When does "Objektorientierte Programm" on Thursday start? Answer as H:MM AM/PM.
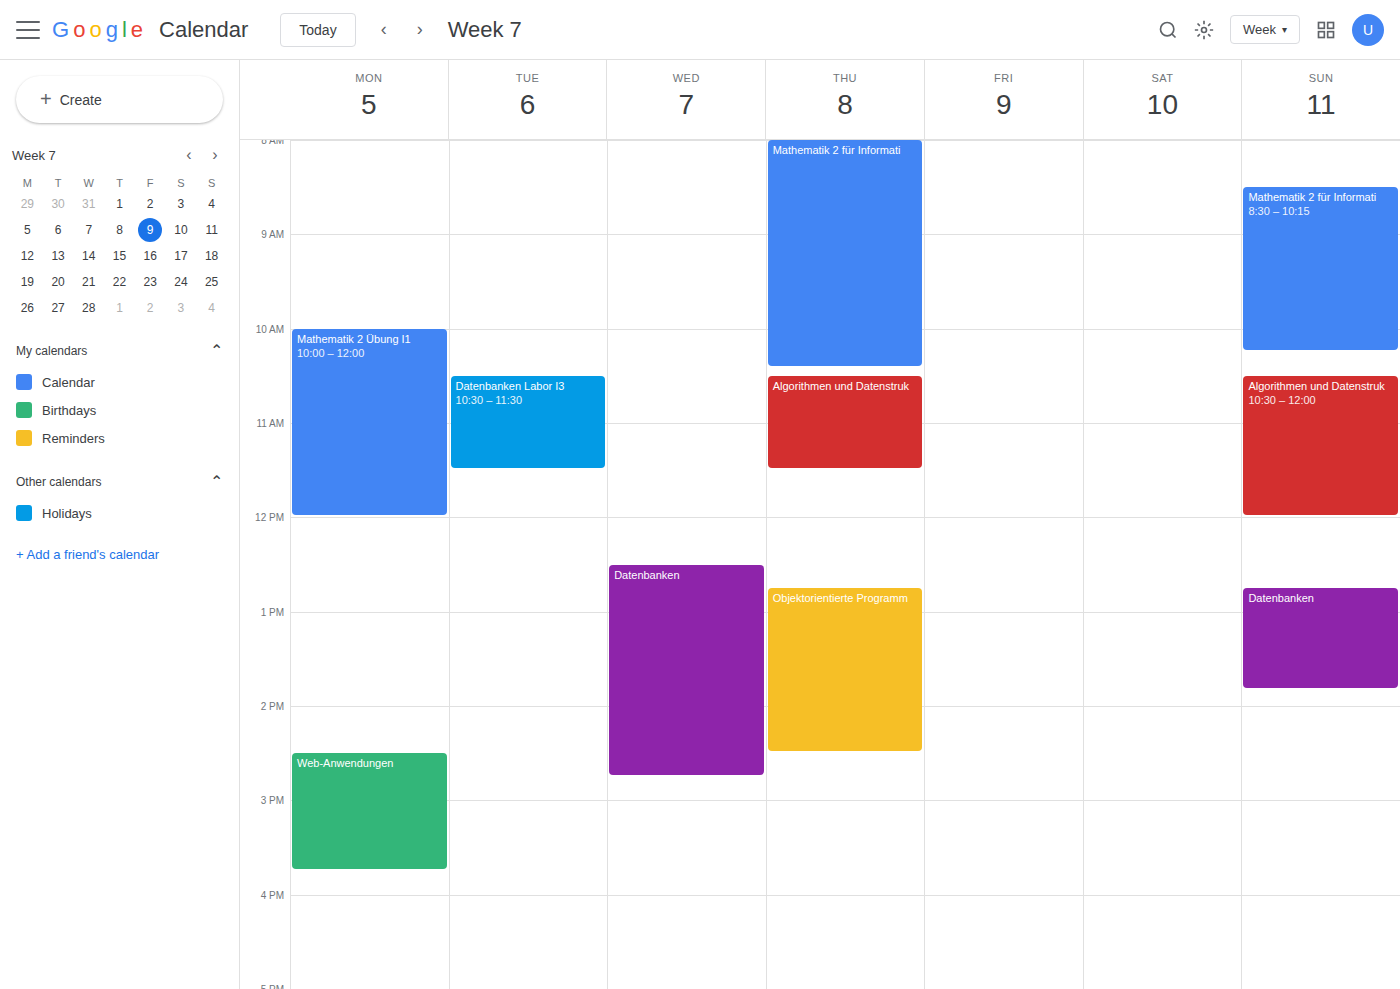
12:45 PM